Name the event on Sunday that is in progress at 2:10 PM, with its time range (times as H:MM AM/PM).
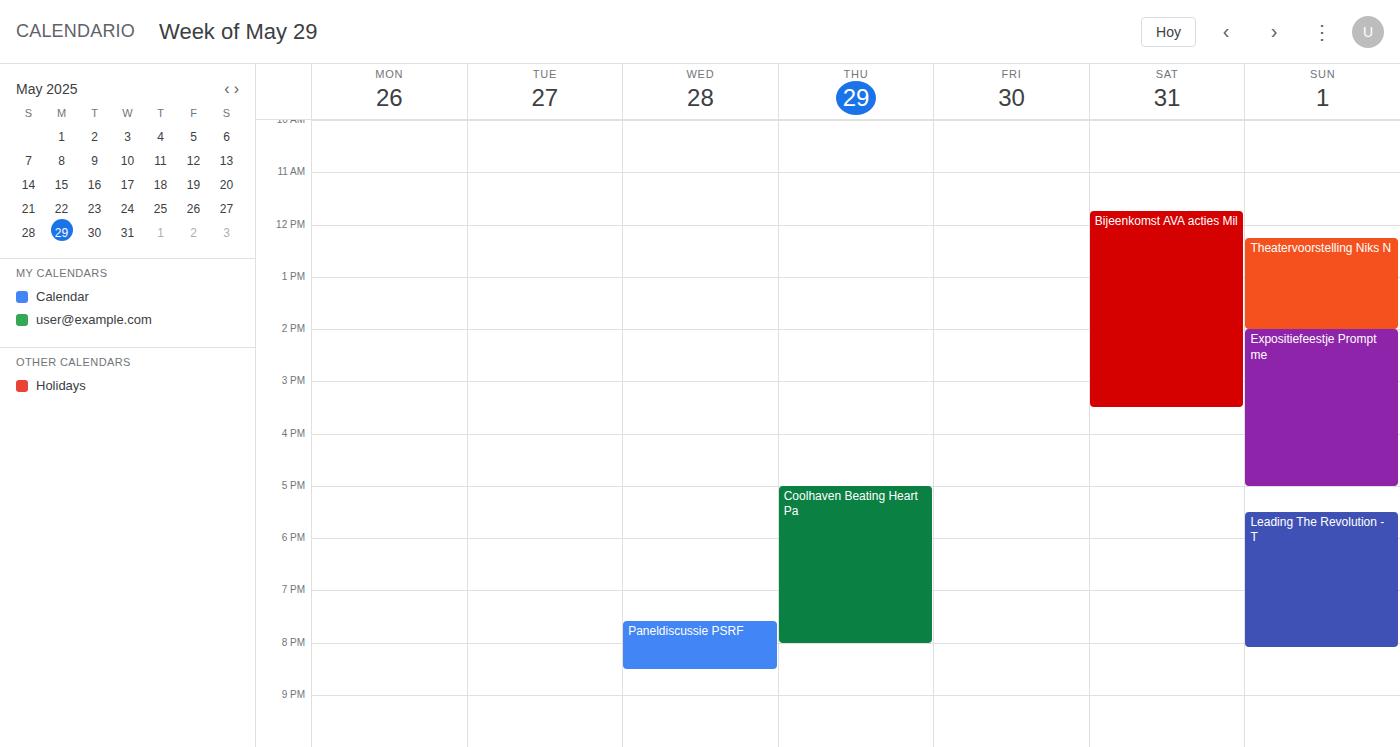
"Expositiefeestje Prompt me", 2:00 PM to 5:00 PM